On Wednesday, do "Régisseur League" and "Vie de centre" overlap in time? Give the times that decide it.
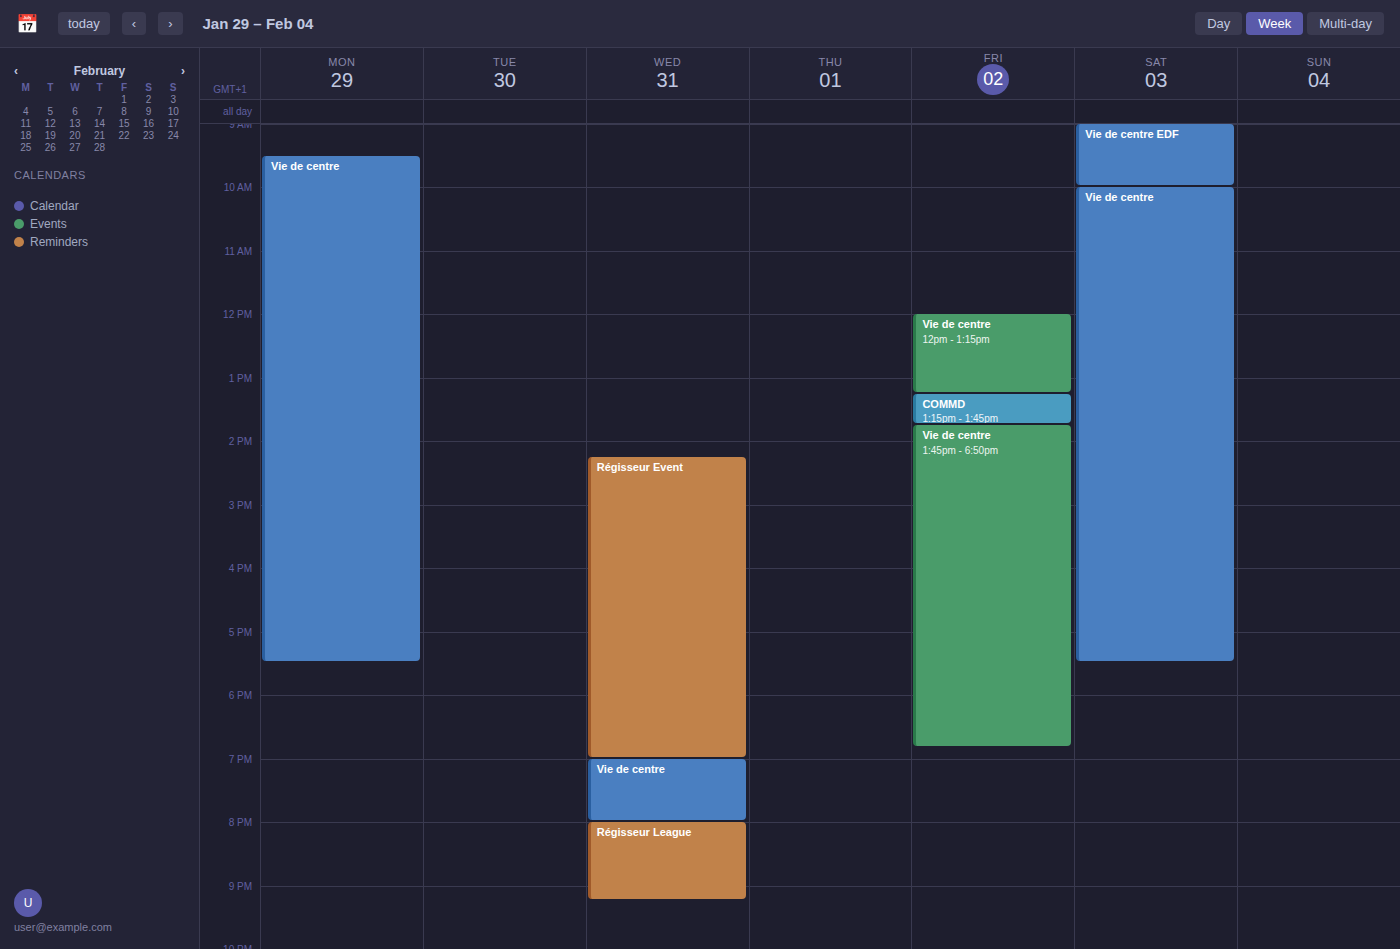
"Vie de centre" ends at 8:00 PM, exactly when "Régisseur League" starts -- they touch but do not overlap.